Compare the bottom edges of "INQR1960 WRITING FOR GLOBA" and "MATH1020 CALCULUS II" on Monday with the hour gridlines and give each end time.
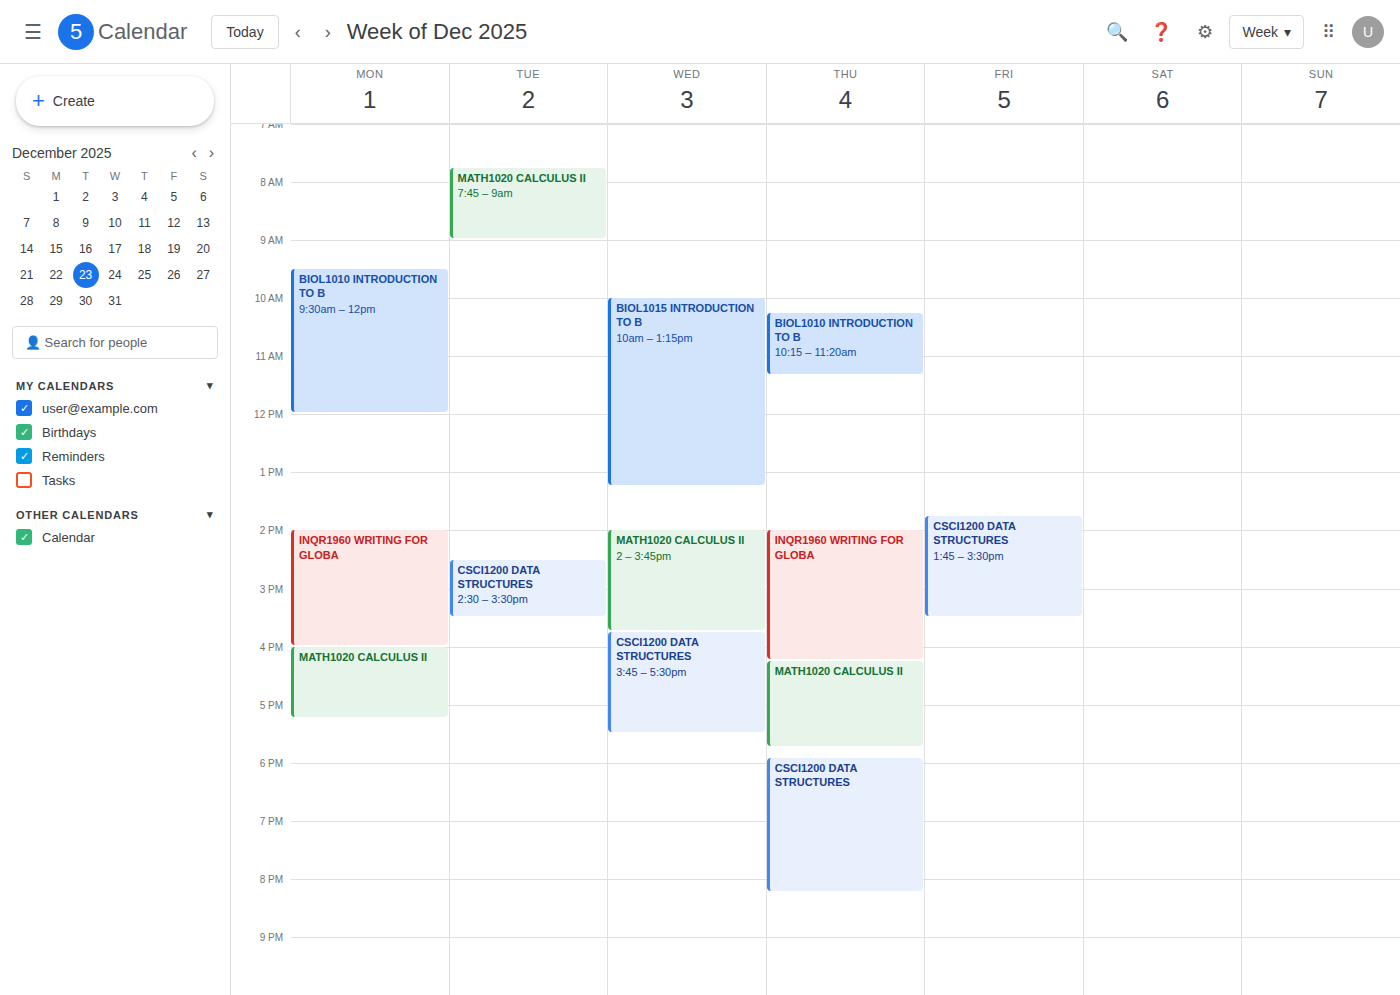
"INQR1960 WRITING FOR GLOBA": 4:00 PM, exactly on the 4 PM line. "MATH1020 CALCULUS II": 5:15 PM, neither: a quarter of the way from the 5 PM line to the 6 PM line.